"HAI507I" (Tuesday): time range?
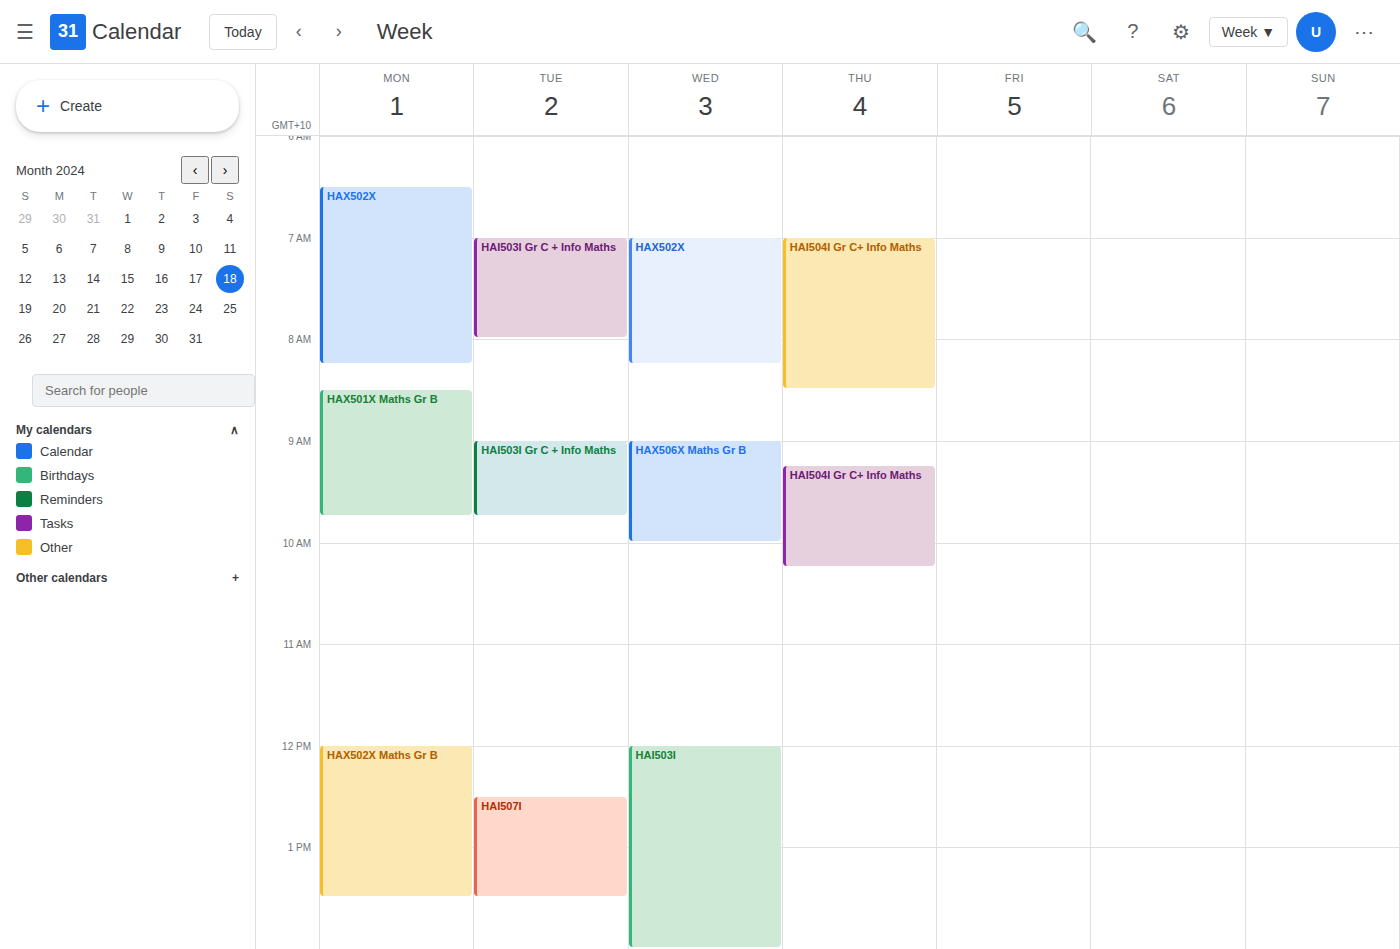
12:30 to 13:30